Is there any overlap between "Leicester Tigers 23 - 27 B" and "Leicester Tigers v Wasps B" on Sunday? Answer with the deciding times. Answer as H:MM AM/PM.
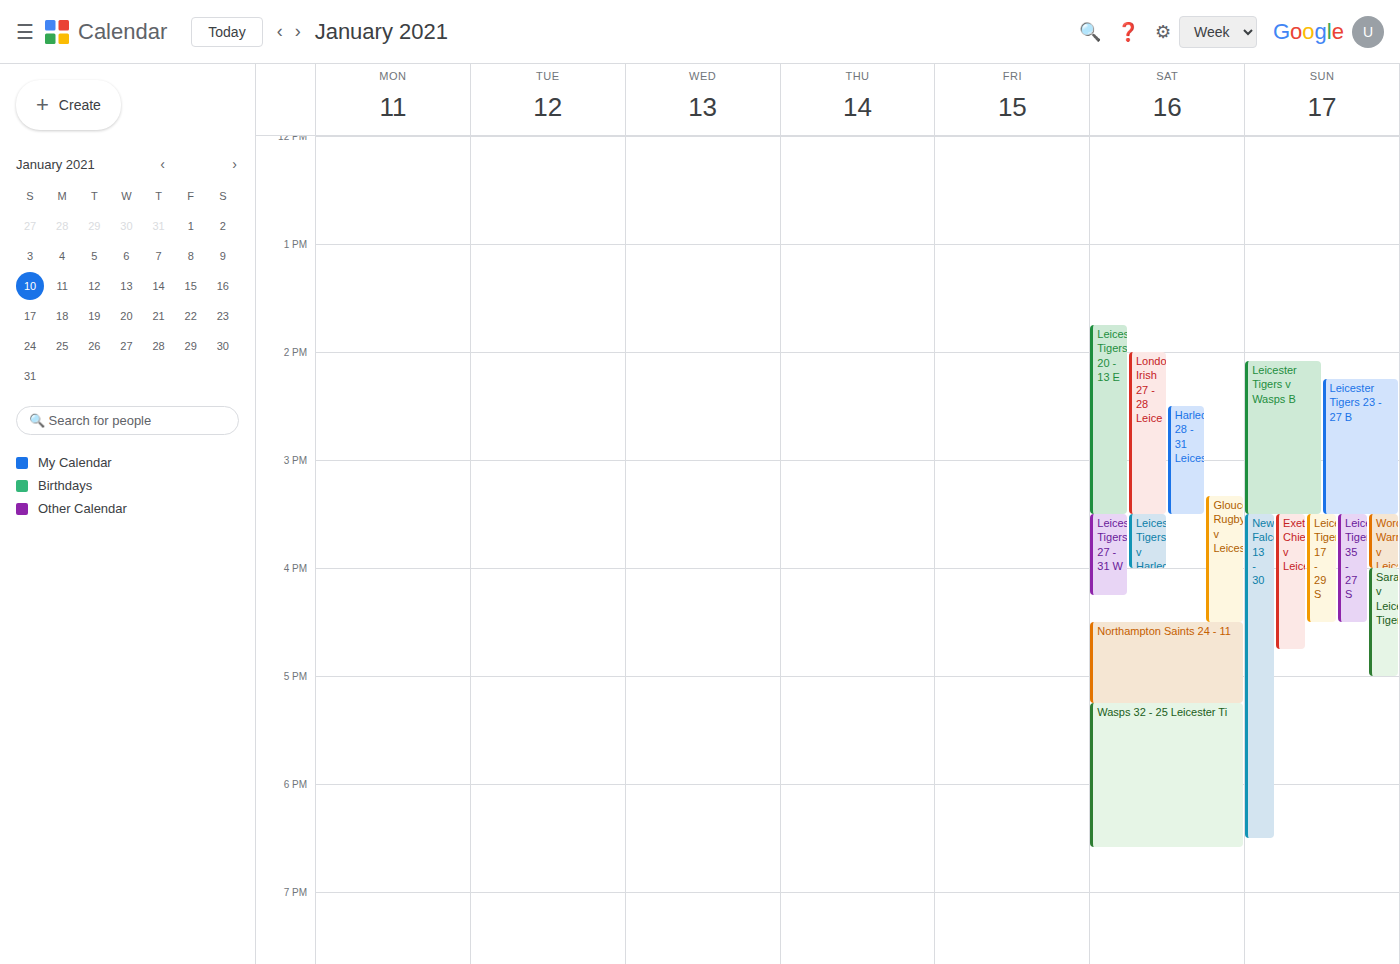
"Leicester Tigers 23 - 27 B" runs 2:15 PM to 3:30 PM, inside "Leicester Tigers v Wasps B" -- they overlap.